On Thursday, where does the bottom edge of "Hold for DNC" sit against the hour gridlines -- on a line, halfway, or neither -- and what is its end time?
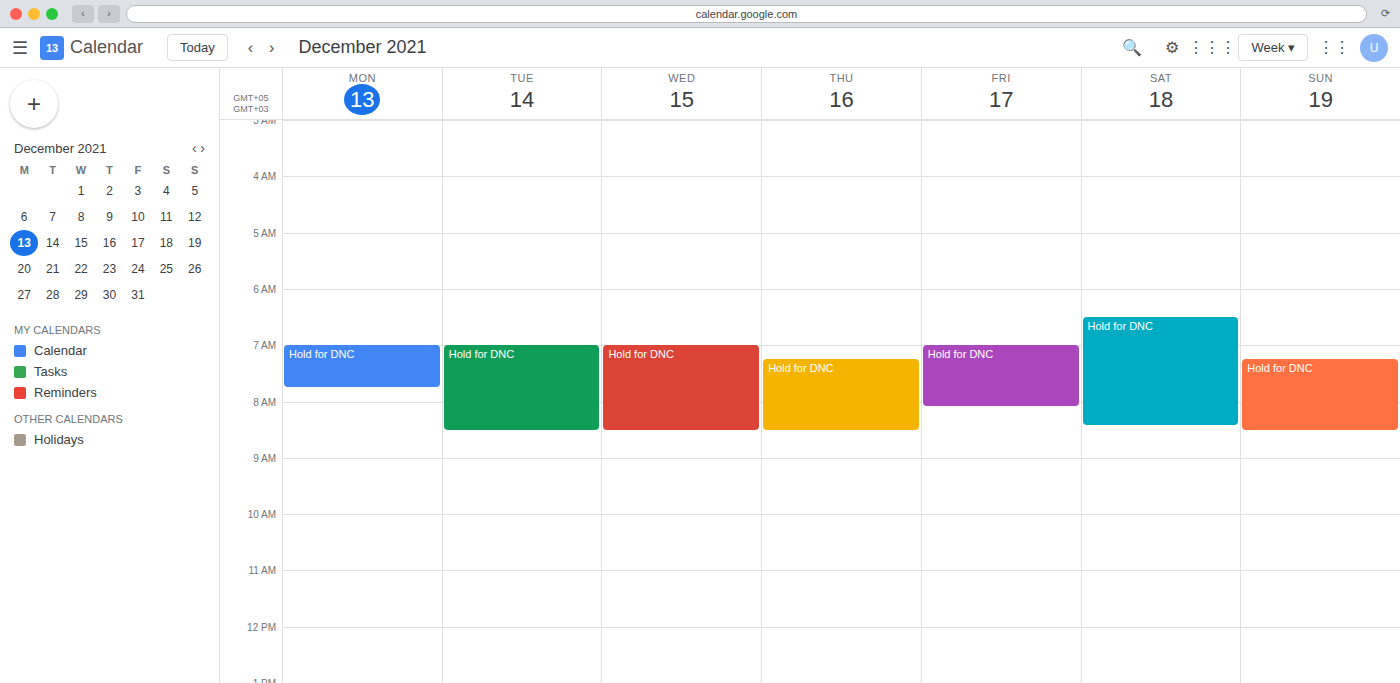
8:30 AM -- halfway between the 8 AM and 9 AM lines.